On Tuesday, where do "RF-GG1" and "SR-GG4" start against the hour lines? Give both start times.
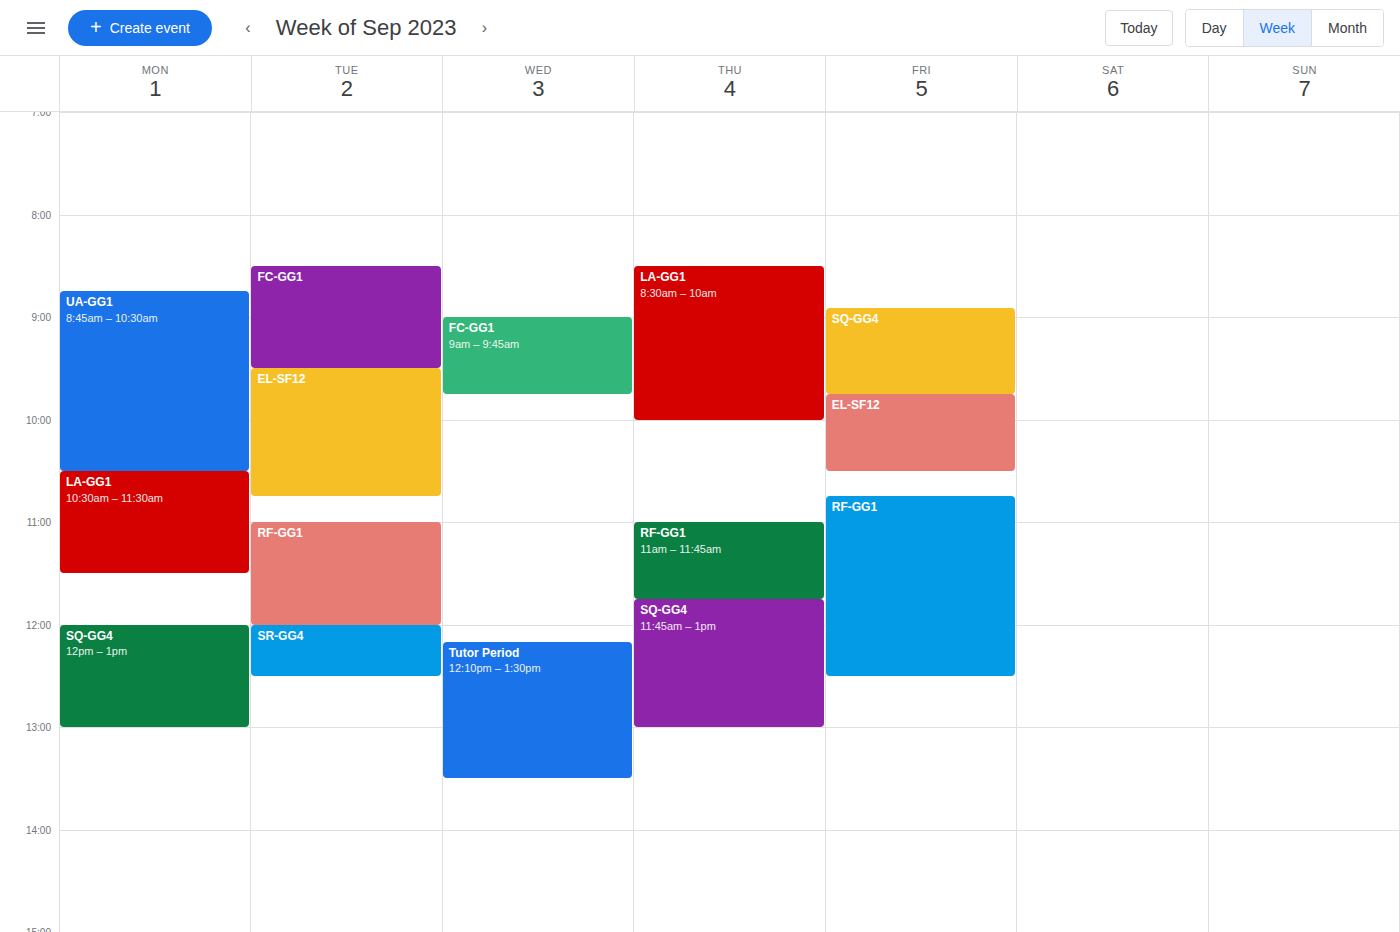
"RF-GG1": 11:00 AM, exactly on the 11 AM line. "SR-GG4": 12:00 PM, exactly on the 12 PM line.